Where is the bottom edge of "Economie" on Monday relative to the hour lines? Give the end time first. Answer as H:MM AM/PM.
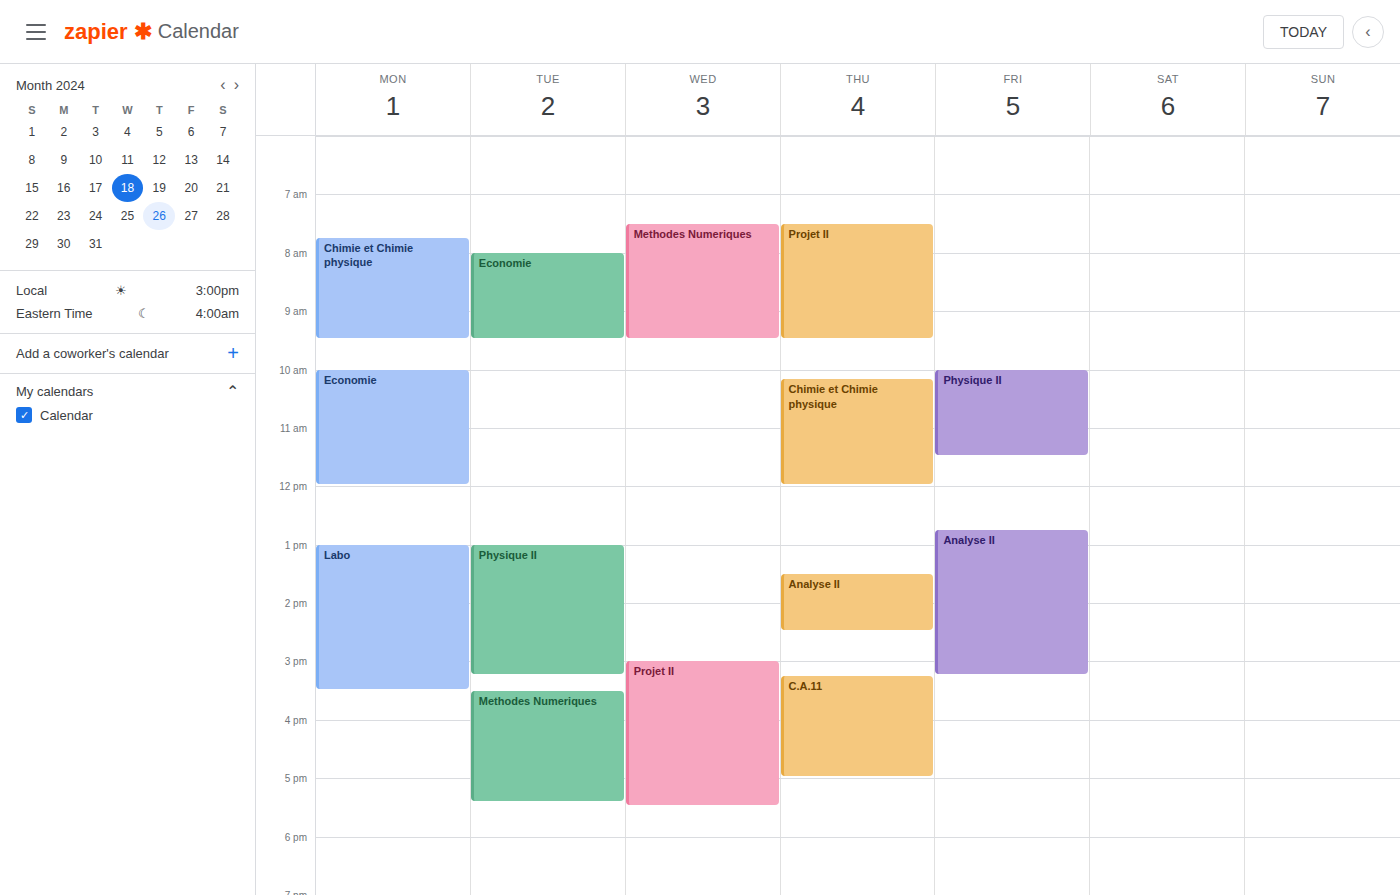
12:00 PM -- exactly on the 12 PM line.